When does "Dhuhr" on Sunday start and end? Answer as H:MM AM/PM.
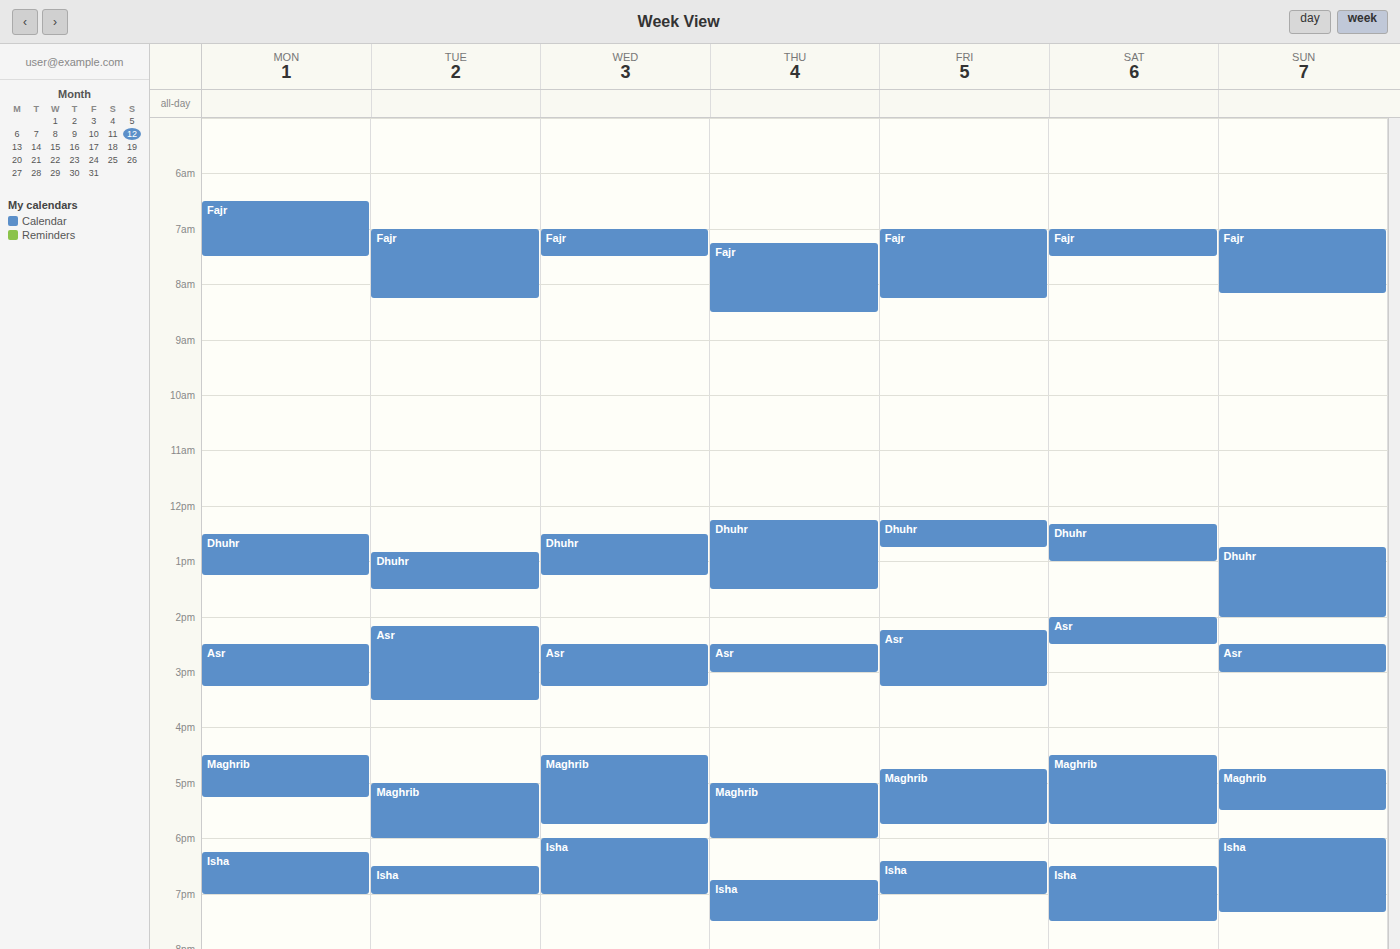
12:45 PM to 2:00 PM